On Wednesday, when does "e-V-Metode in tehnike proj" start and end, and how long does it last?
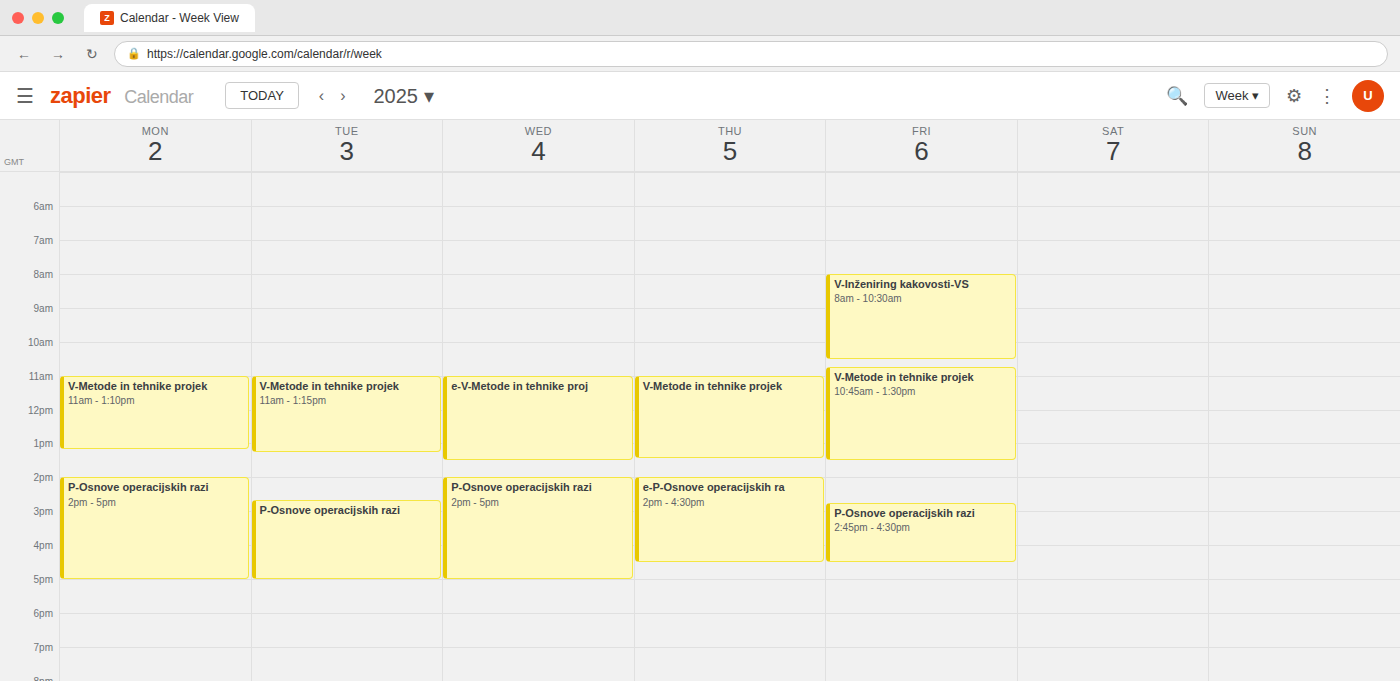
11:00 AM to 1:30 PM, 2 hours 30 minutes